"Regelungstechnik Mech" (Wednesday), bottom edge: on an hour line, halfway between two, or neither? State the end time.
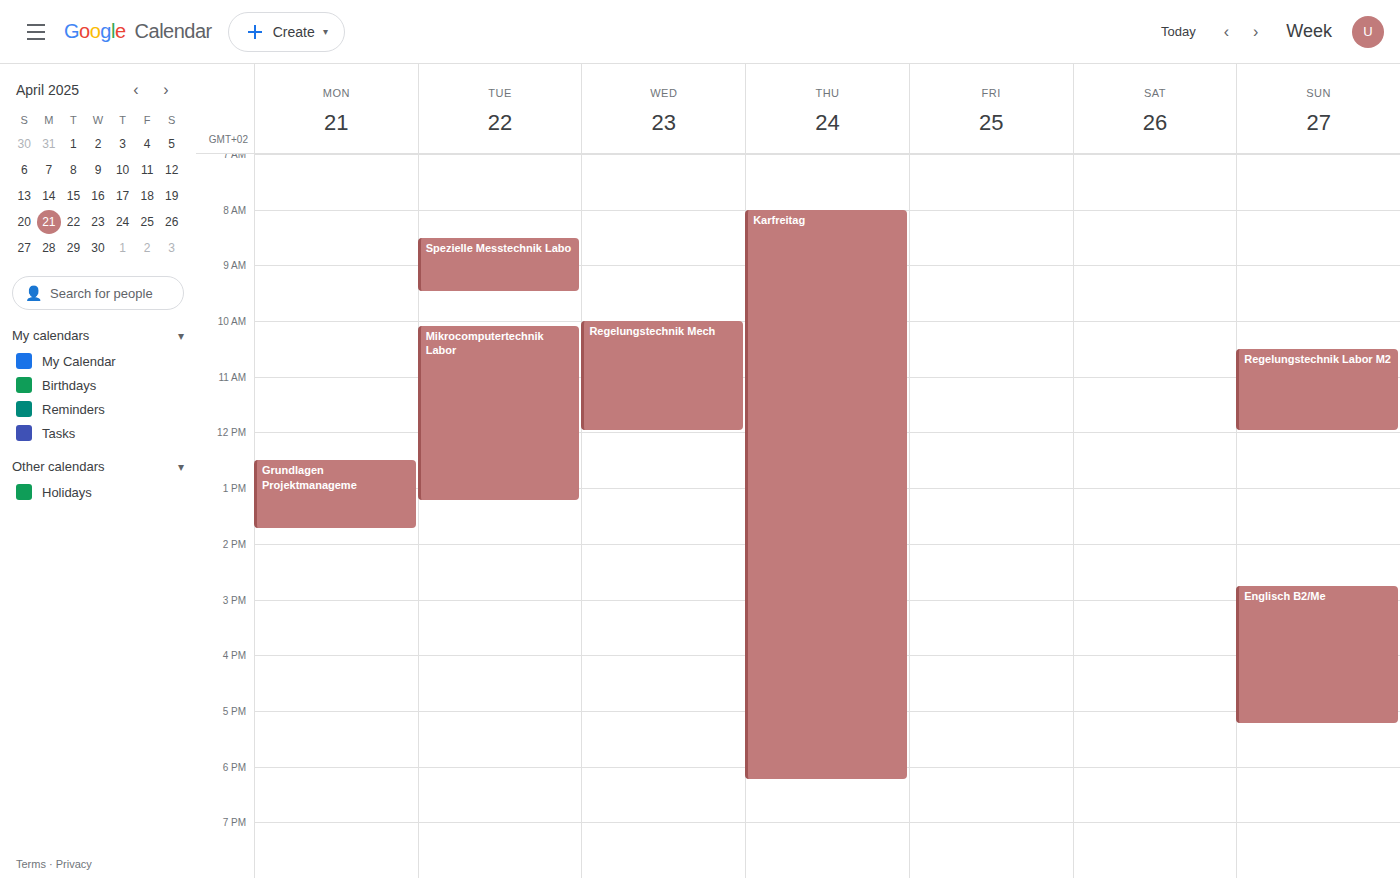
12:00 -- exactly on the 12:00 line.